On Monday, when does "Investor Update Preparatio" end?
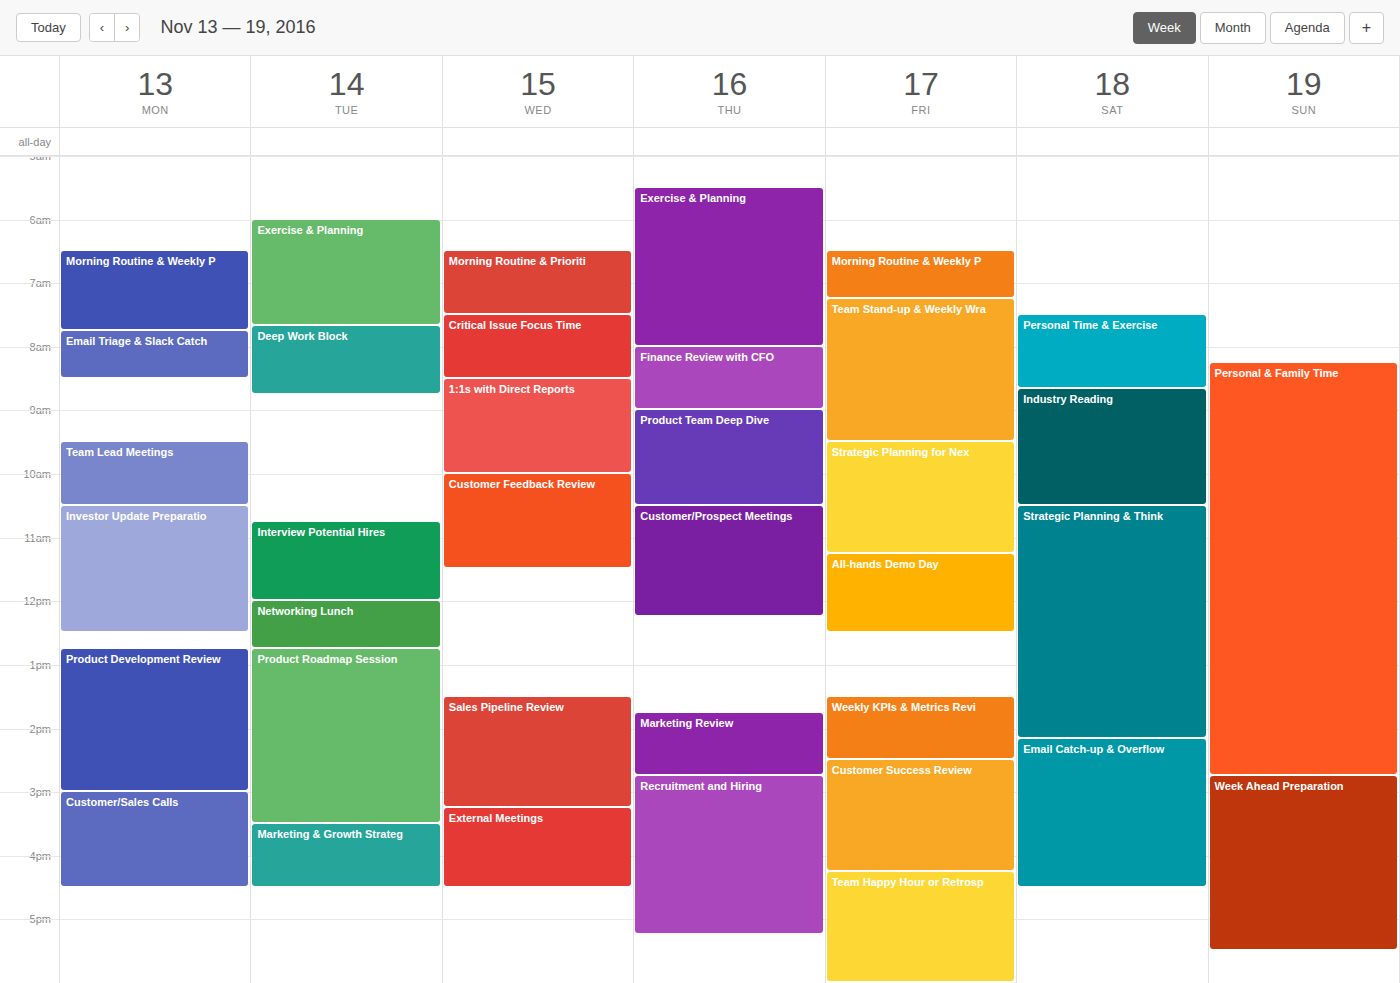
12:30 PM